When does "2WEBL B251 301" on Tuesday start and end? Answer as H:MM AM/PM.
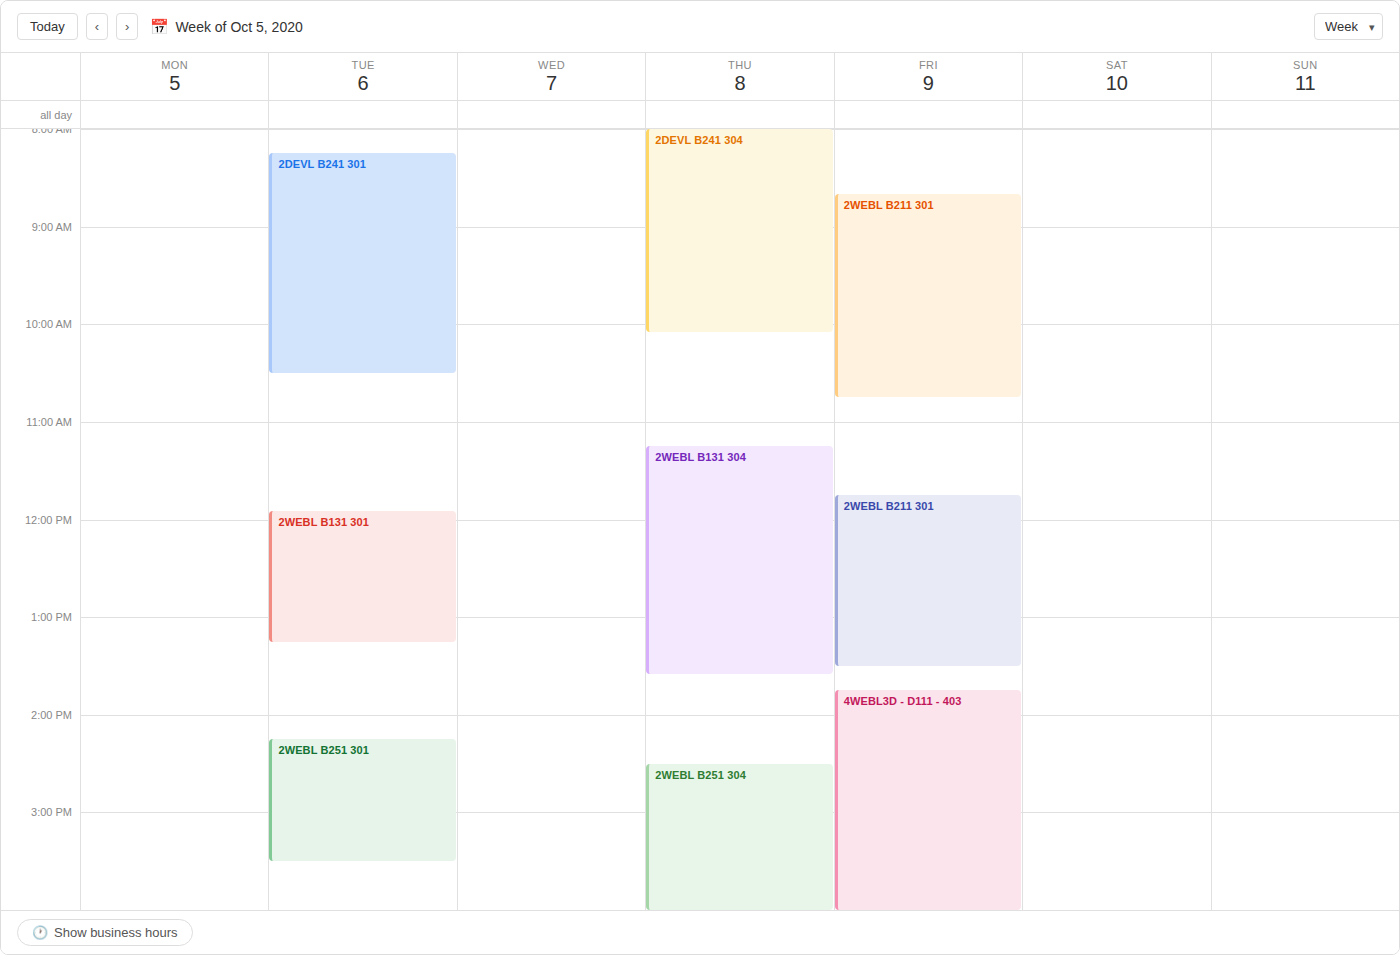
2:15 PM to 3:30 PM